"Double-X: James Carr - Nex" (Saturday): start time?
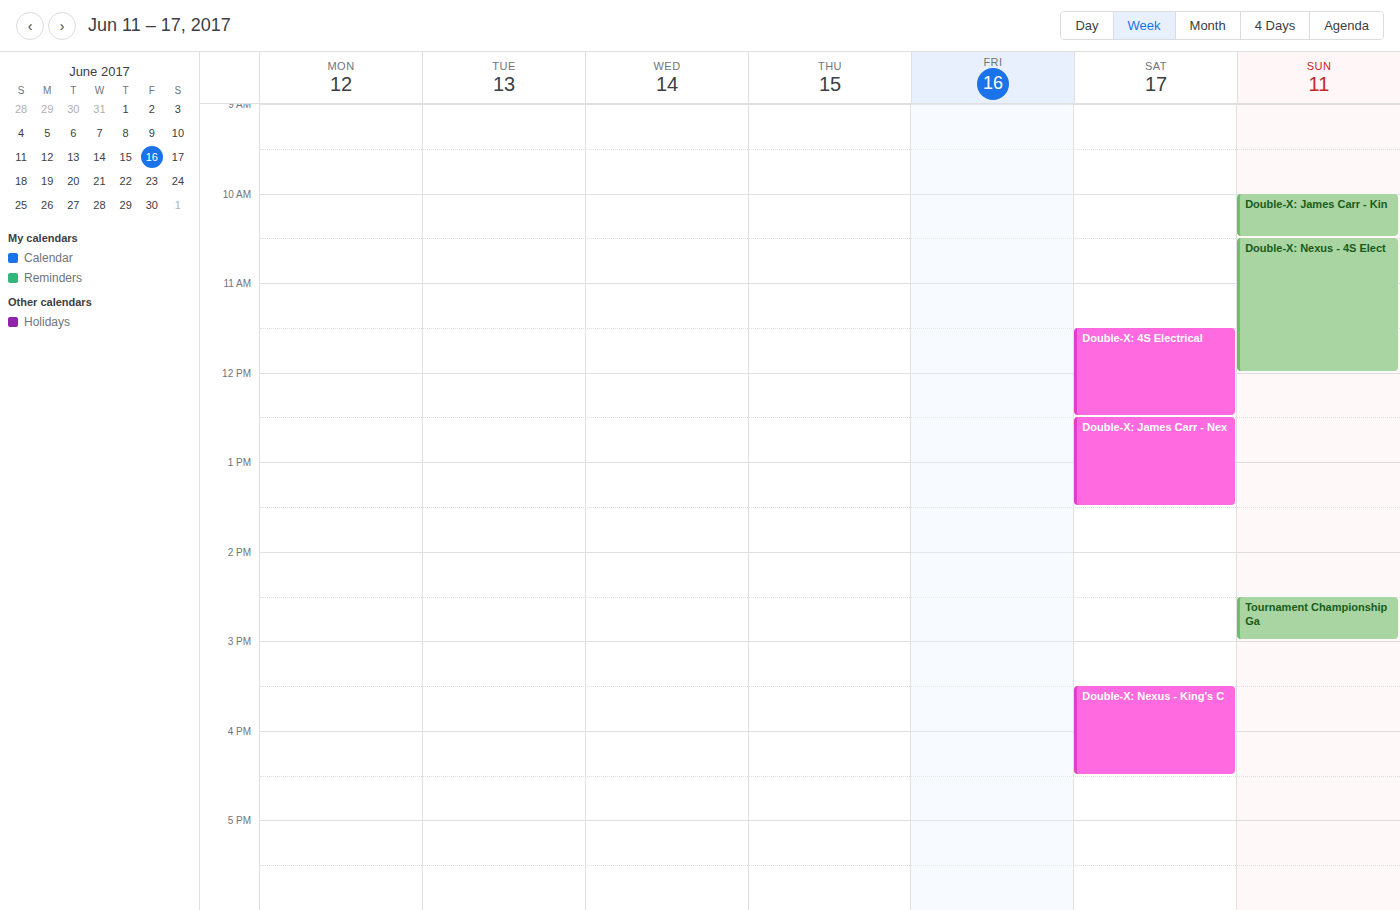
12:30 PM